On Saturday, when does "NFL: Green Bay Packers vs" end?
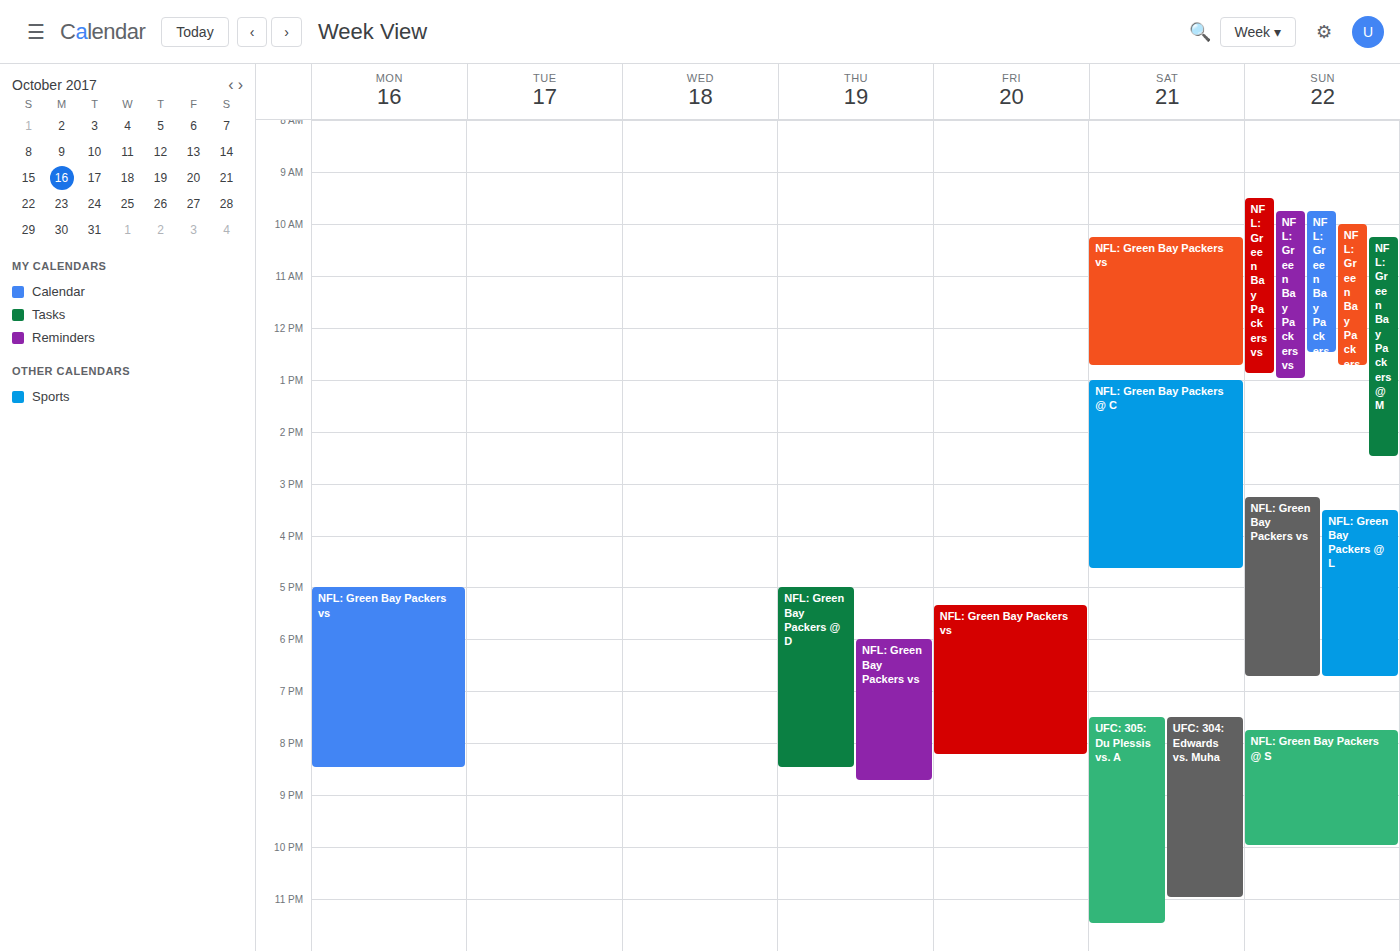
12:45 PM